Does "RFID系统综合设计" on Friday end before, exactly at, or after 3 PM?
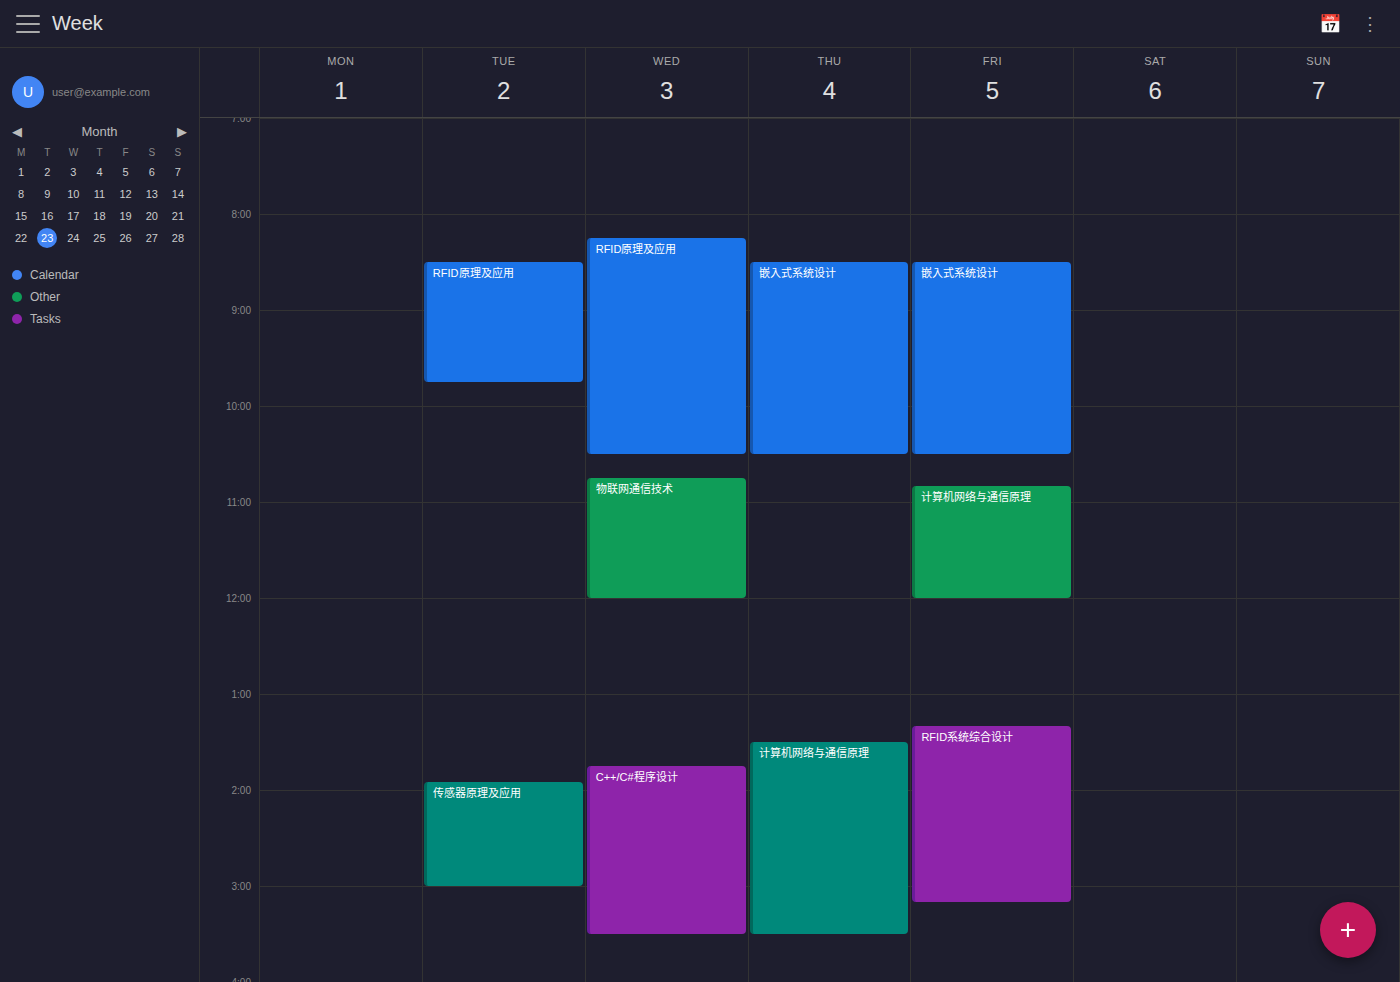
3:10 PM -- after 3 PM, 10 minutes below the 3 PM line.